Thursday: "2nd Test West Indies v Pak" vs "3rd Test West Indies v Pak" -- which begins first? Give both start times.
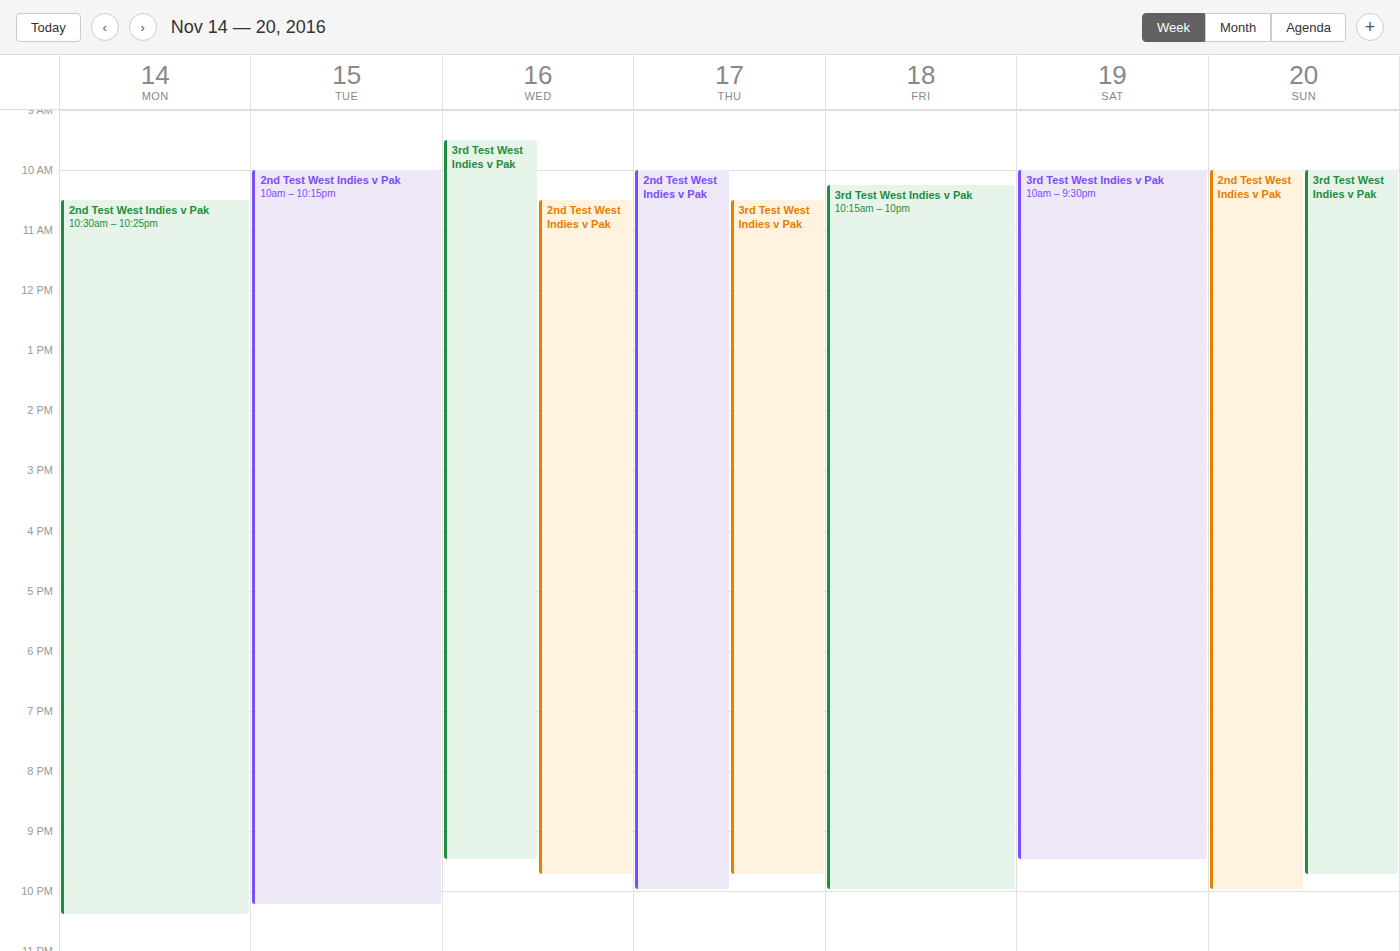
"2nd Test West Indies v Pak" 10:00 AM; "3rd Test West Indies v Pak" 10:30 AM.